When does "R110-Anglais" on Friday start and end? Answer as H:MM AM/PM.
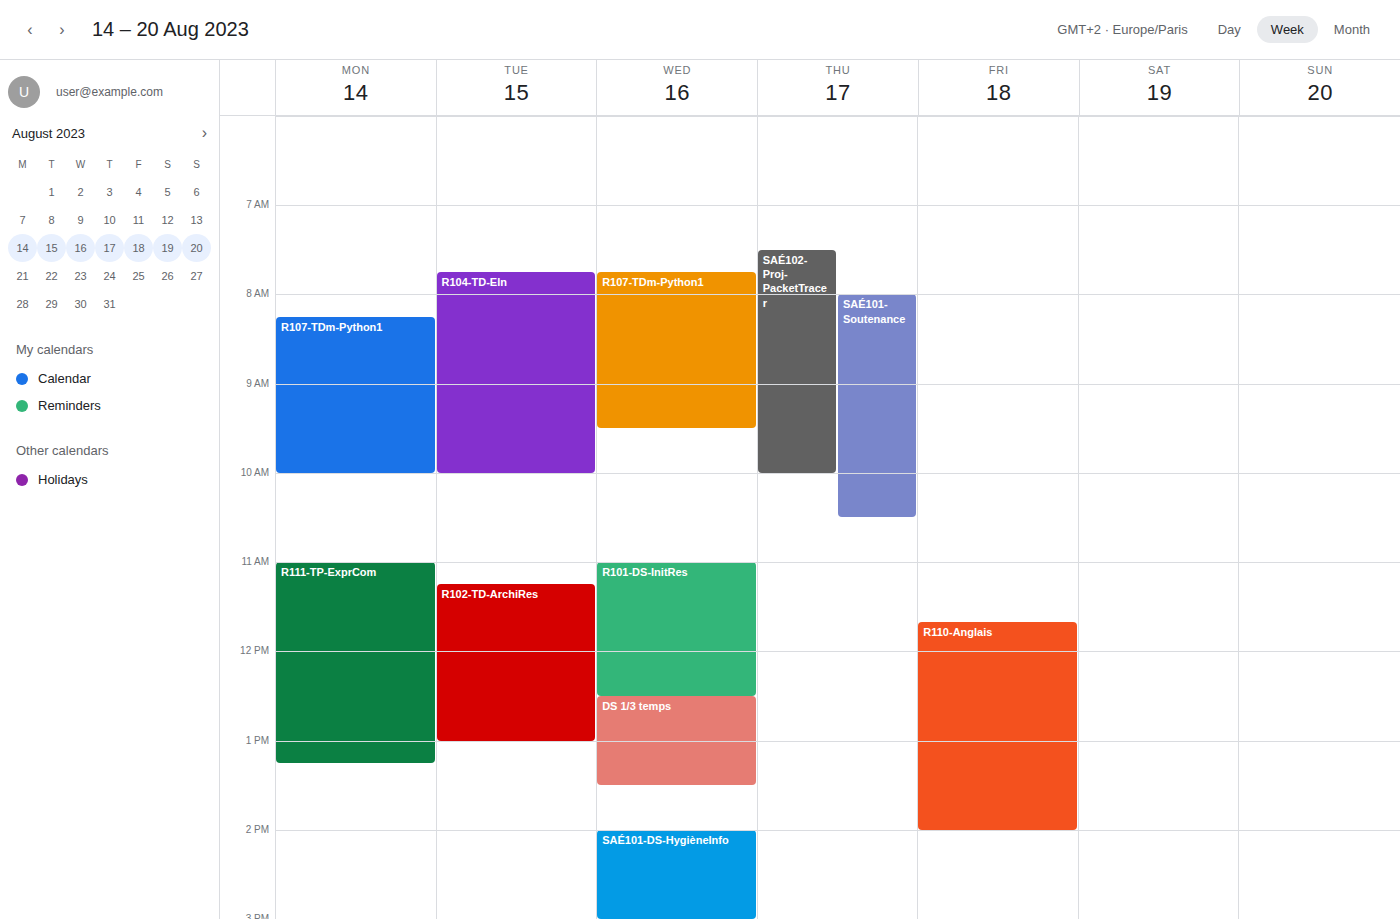
11:40 AM to 2:00 PM